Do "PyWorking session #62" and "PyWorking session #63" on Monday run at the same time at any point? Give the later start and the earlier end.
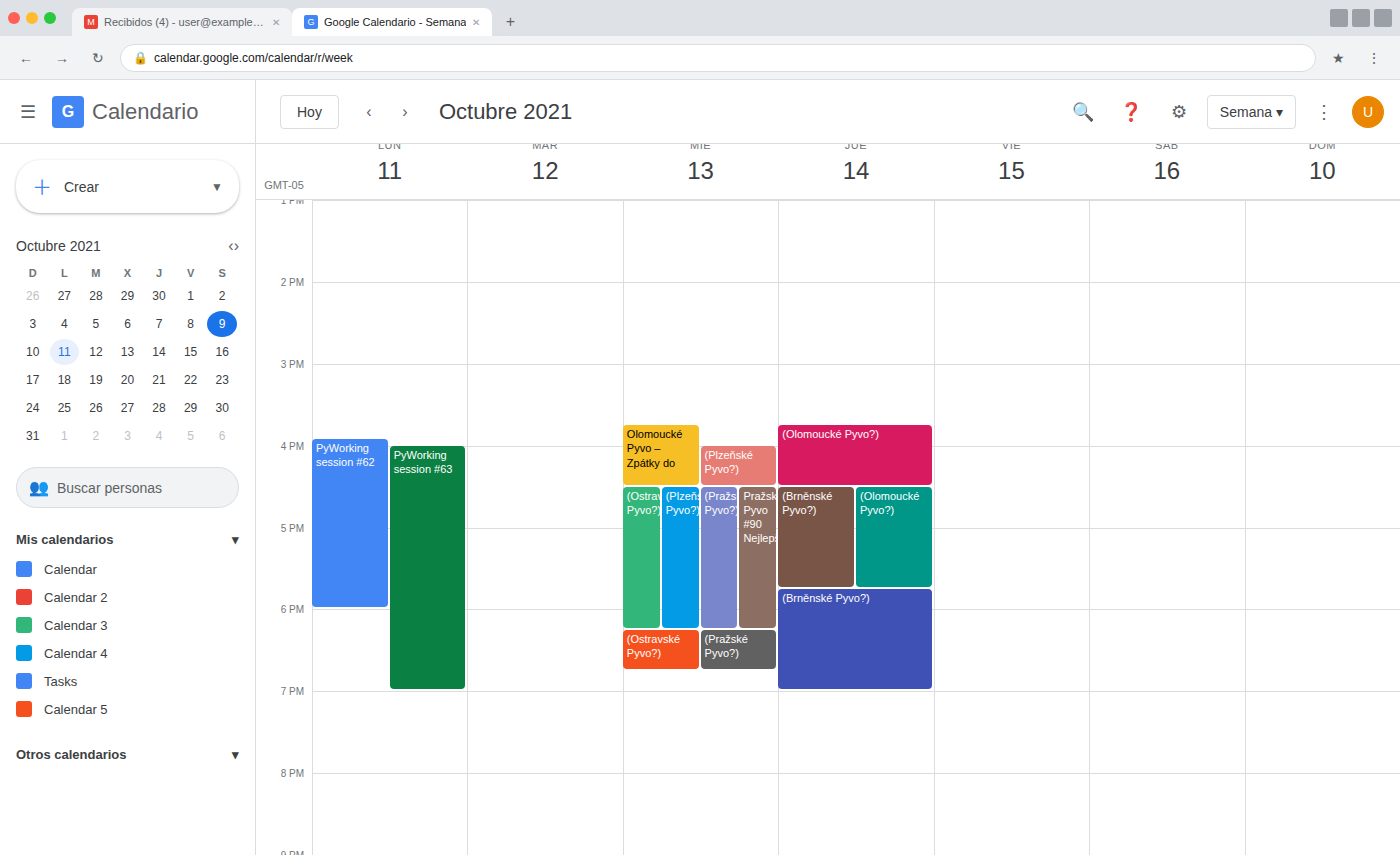
"PyWorking session #63" starts at 4:00 PM, before "PyWorking session #62" ends at 6:00 PM -- they overlap.